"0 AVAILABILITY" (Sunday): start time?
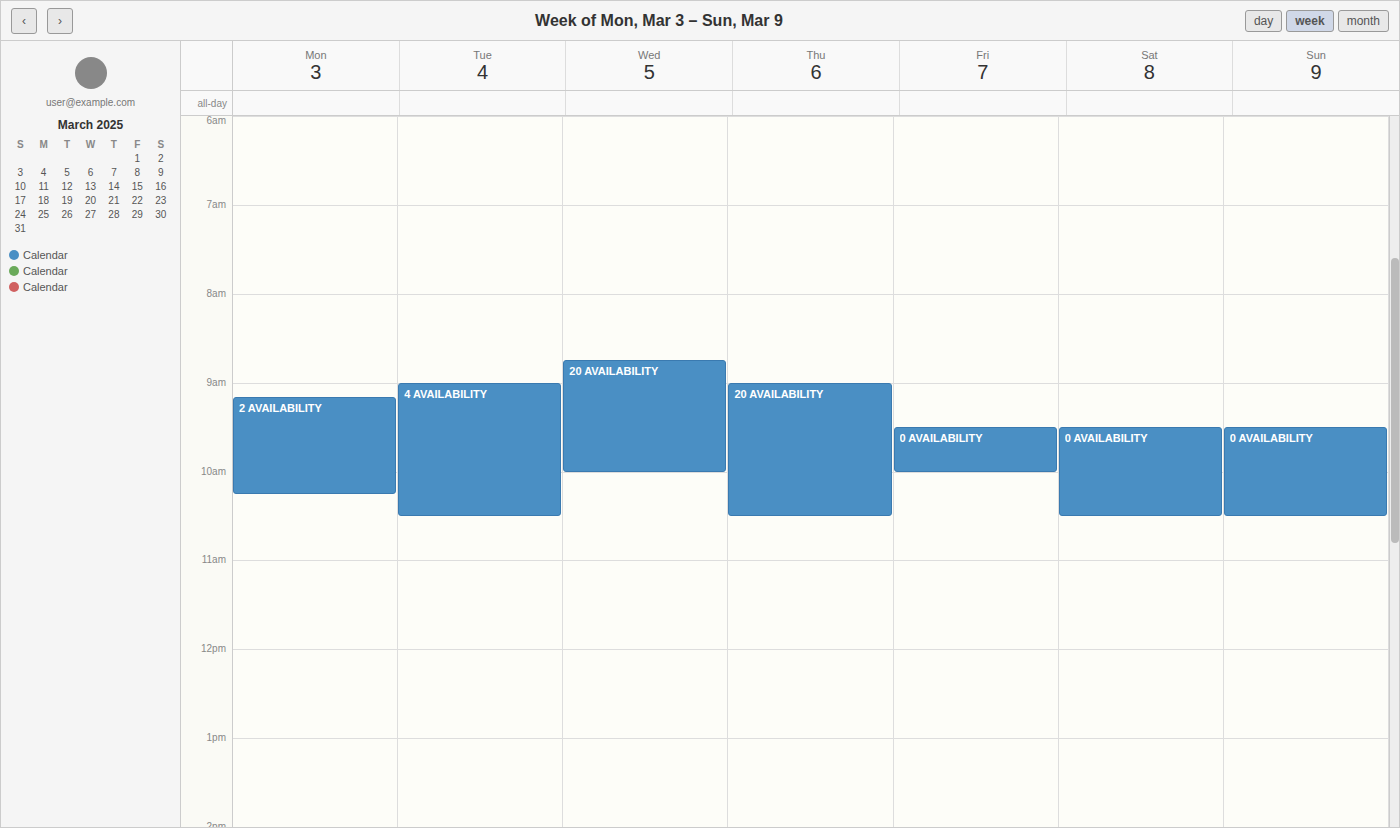
9:30 AM